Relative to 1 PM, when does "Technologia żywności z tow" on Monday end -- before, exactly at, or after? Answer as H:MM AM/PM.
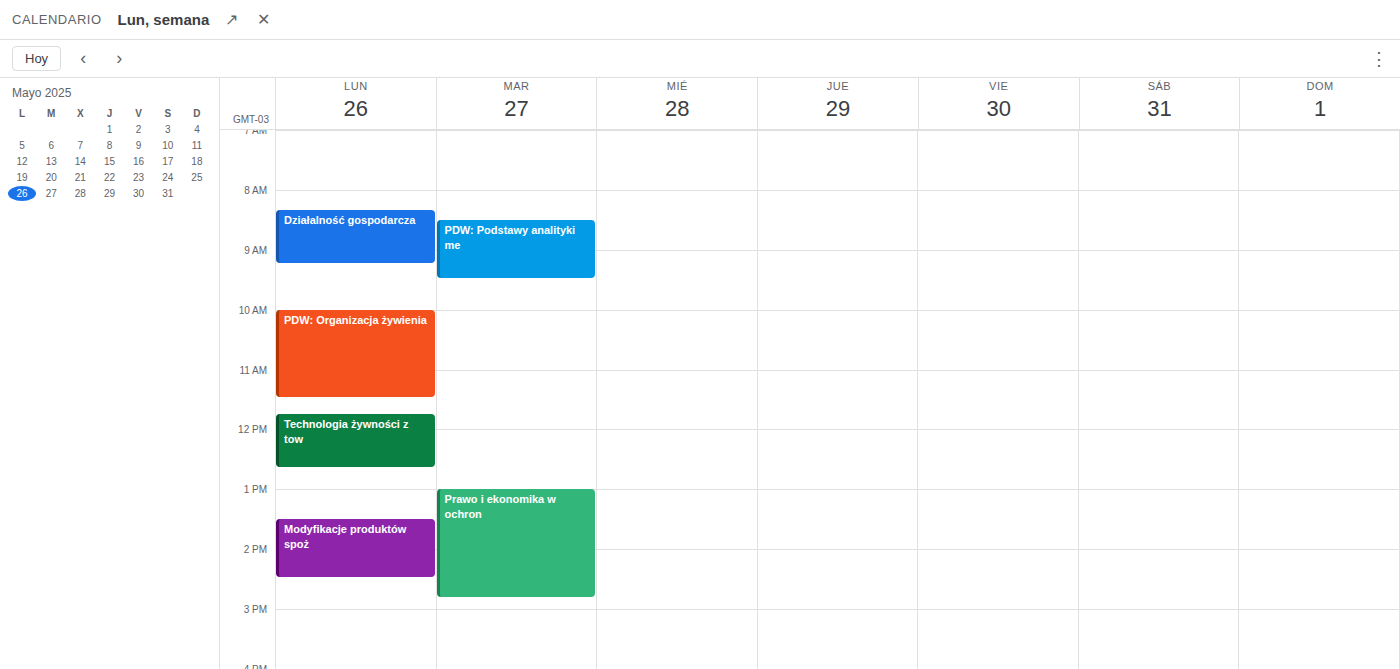
12:40 PM -- before 1 PM, 20 minutes above the 1 PM line.